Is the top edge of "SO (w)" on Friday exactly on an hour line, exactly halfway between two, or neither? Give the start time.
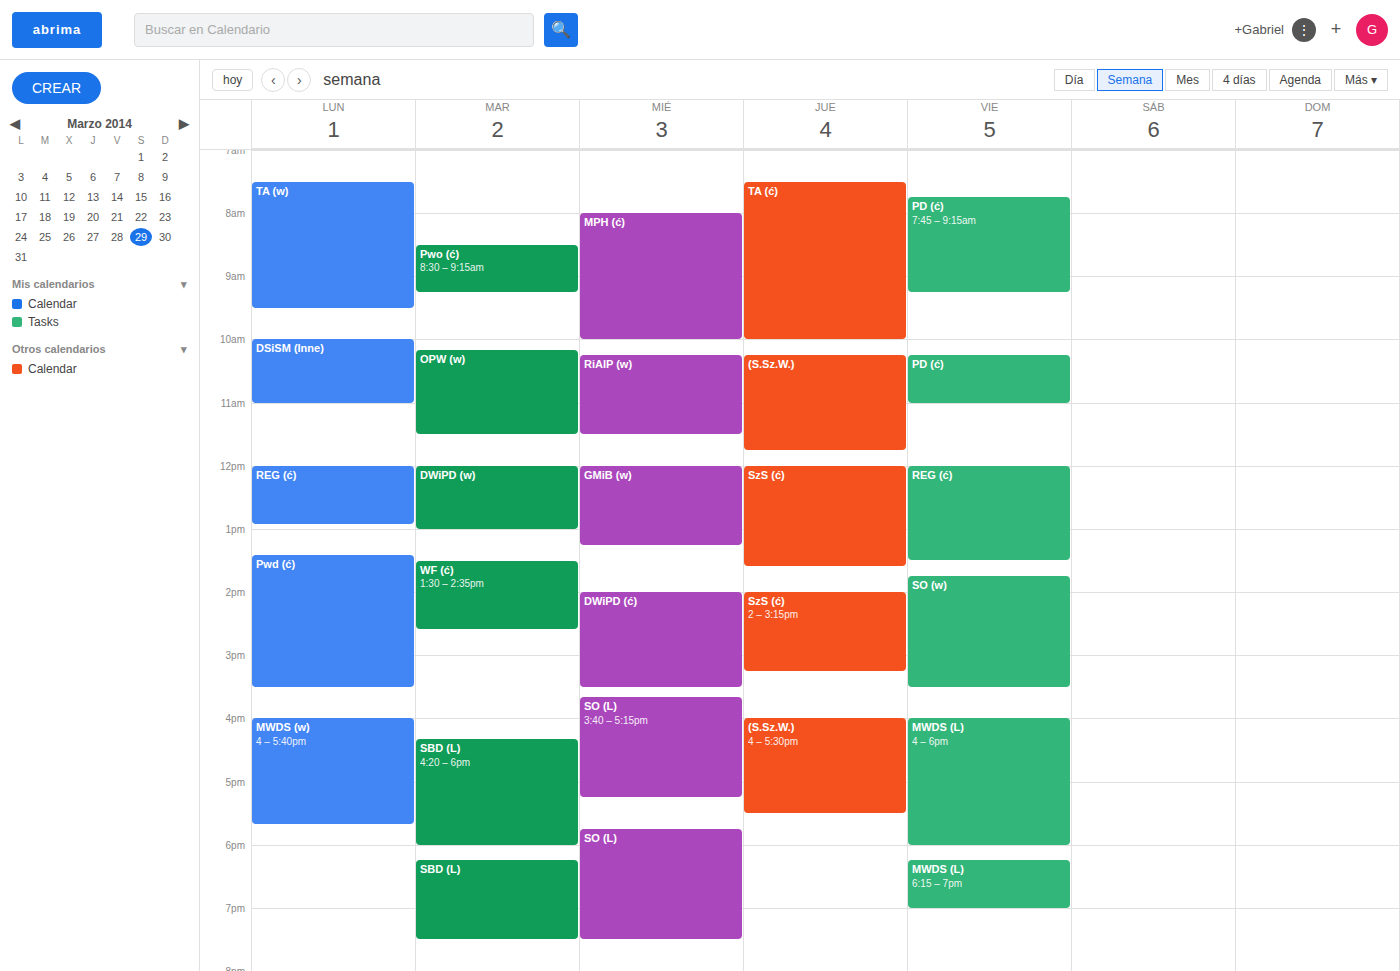
1:45 PM -- neither: three quarters of the way from the 1 PM line to the 2 PM line.